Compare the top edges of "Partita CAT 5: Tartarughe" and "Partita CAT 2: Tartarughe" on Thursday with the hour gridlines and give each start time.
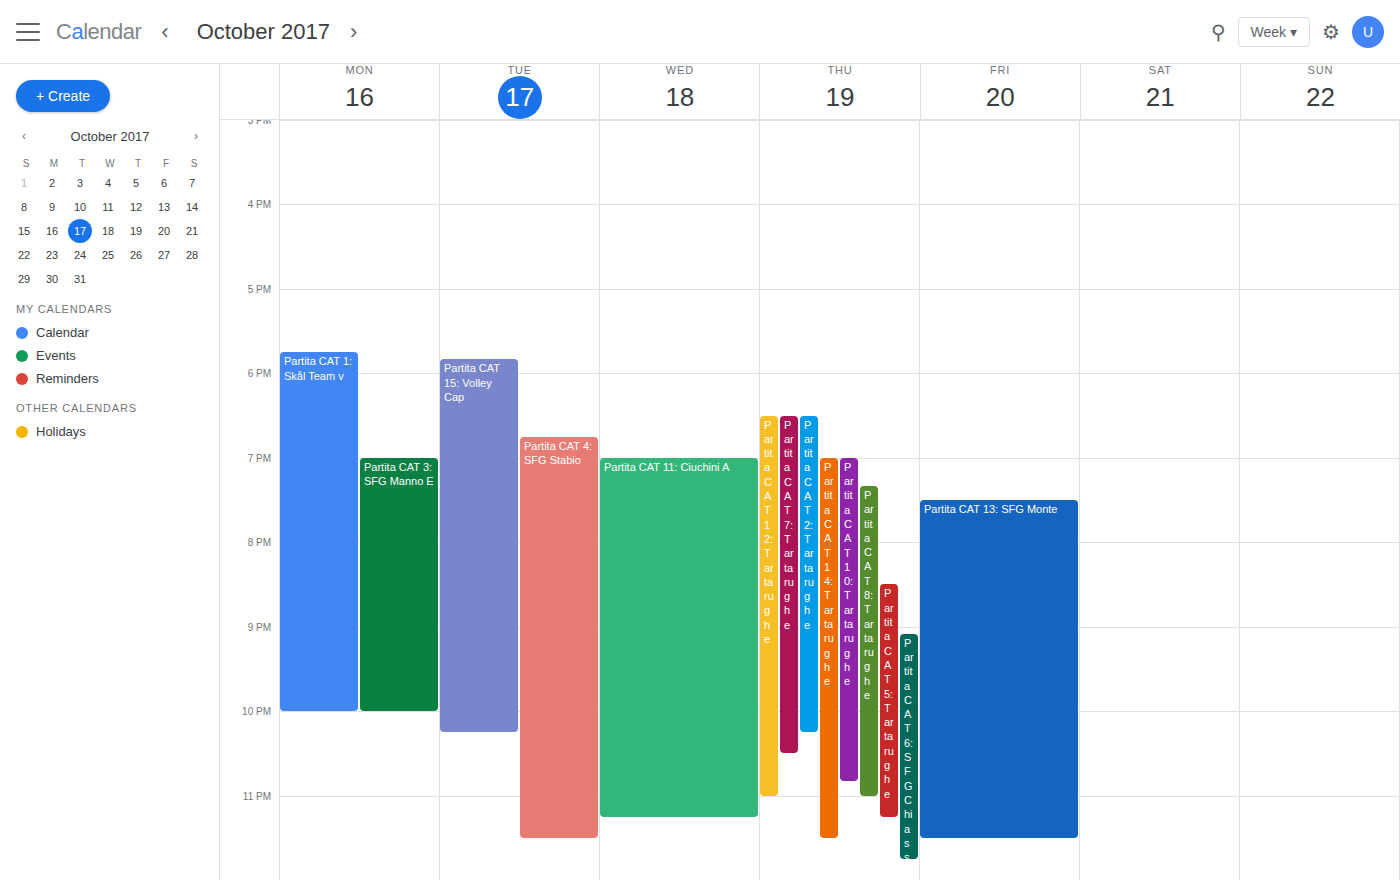
"Partita CAT 5: Tartarughe": 8:30 PM, halfway between the 8 PM and 9 PM lines. "Partita CAT 2: Tartarughe": 6:30 PM, halfway between the 6 PM and 7 PM lines.